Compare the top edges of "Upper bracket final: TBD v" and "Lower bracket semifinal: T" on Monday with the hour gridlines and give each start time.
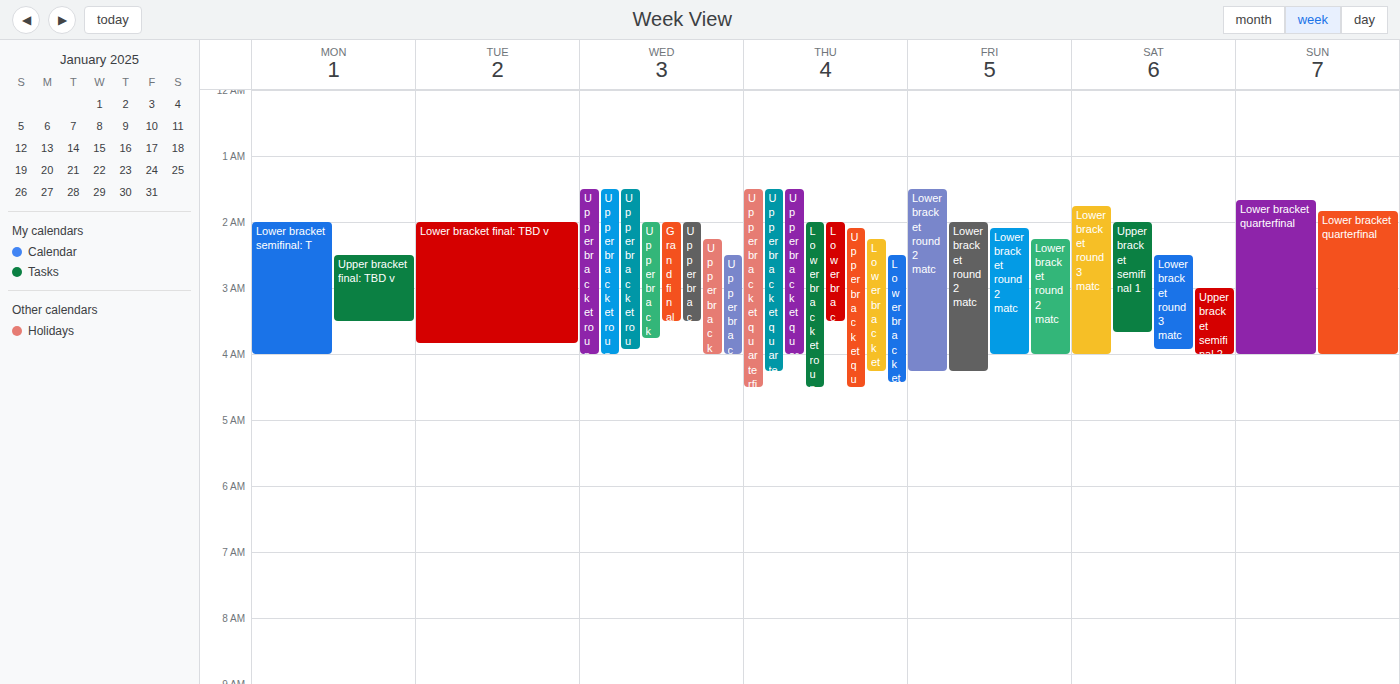
"Upper bracket final: TBD v": 2:30 AM, halfway between the 2 AM and 3 AM lines. "Lower bracket semifinal: T": 2:00 AM, exactly on the 2 AM line.